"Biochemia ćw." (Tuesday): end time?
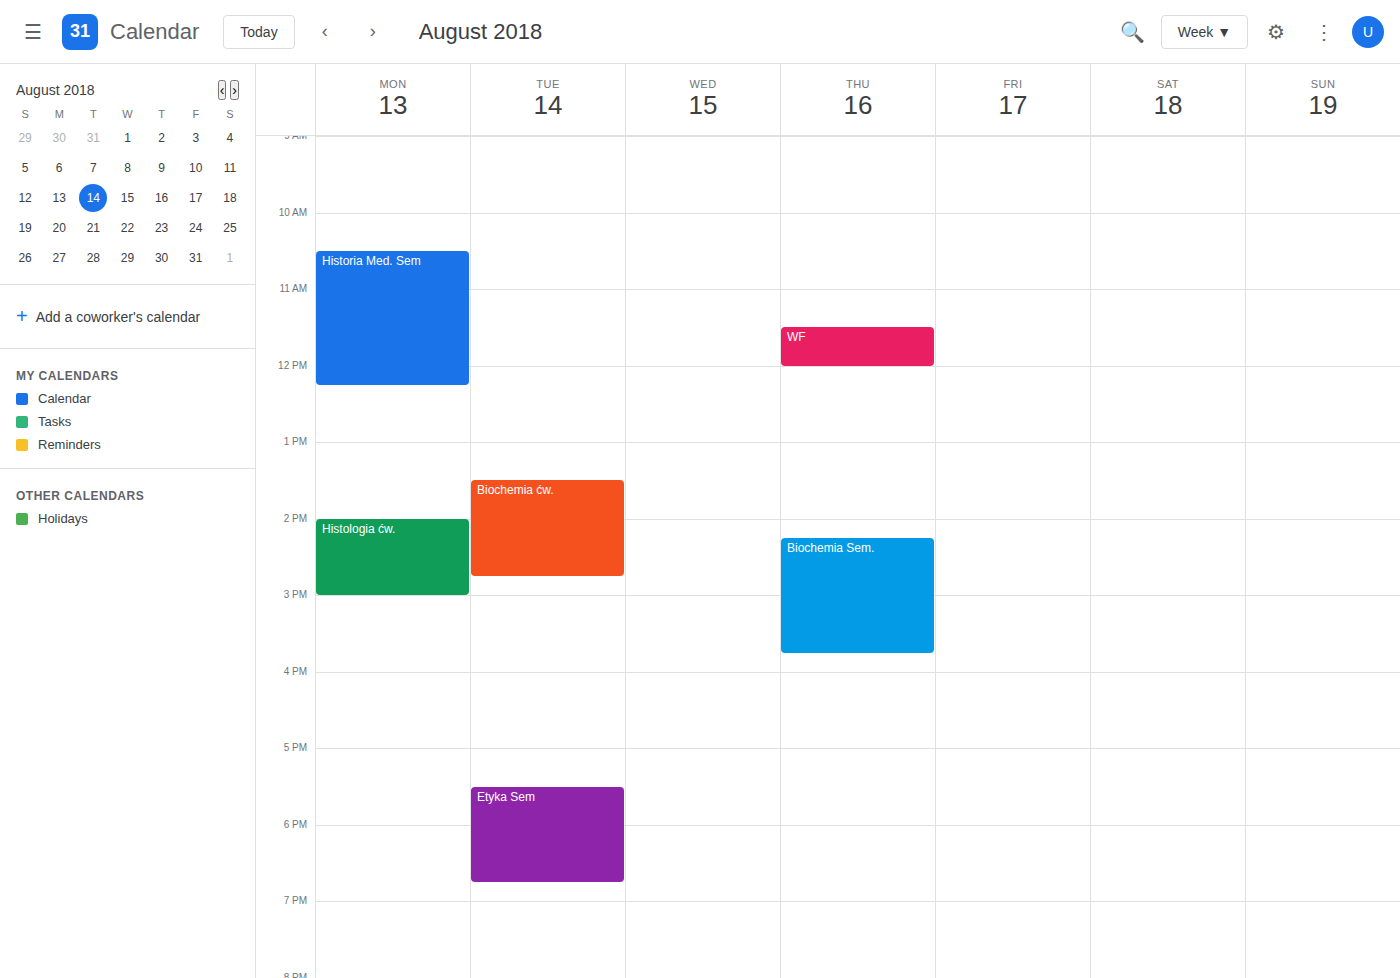
2:45 PM